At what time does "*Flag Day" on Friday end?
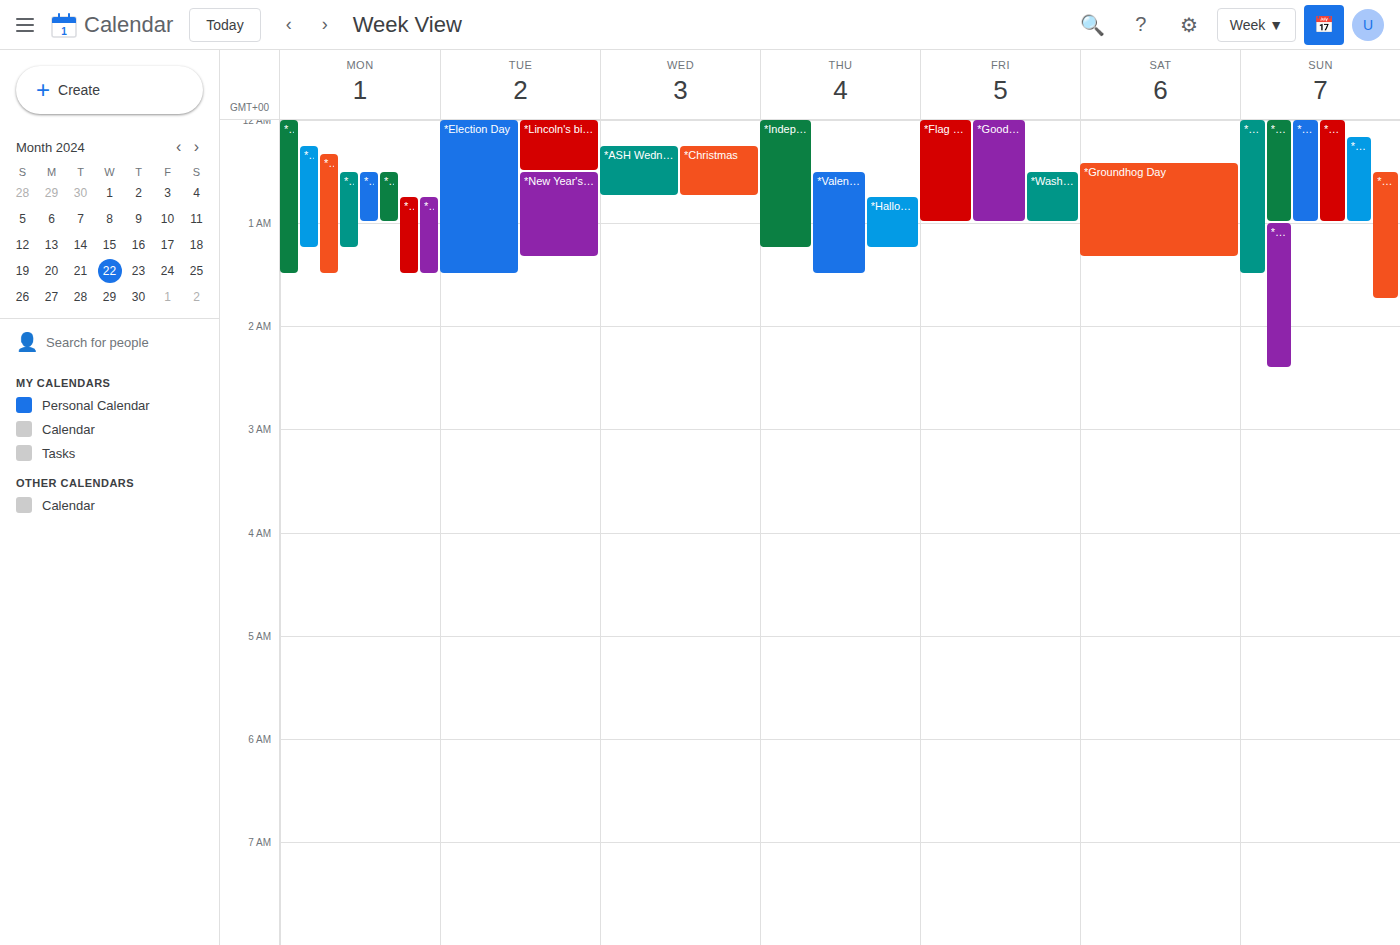
1:00 AM